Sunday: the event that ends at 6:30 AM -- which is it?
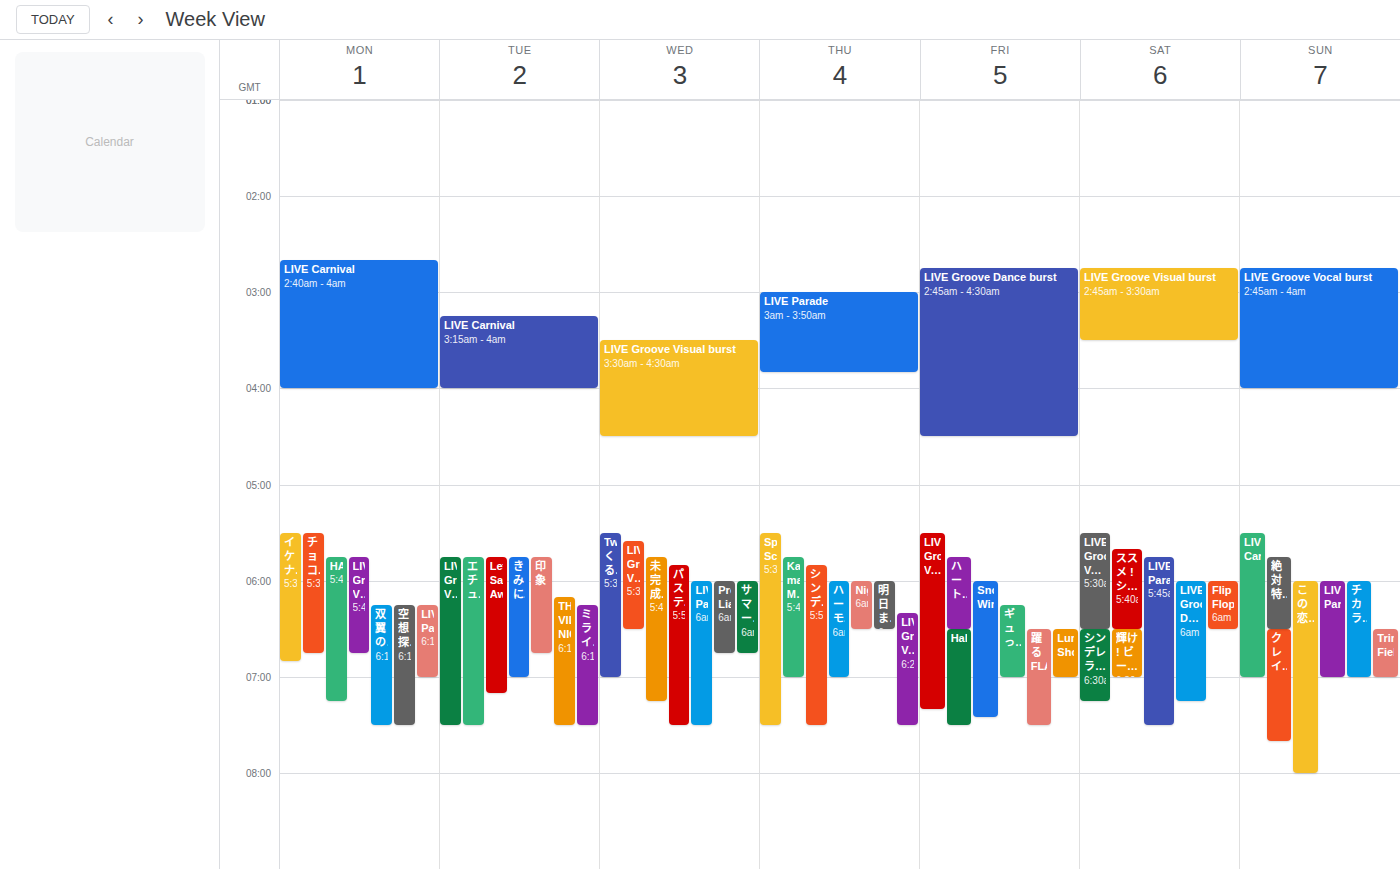
"絶対特権主張しますっ !"